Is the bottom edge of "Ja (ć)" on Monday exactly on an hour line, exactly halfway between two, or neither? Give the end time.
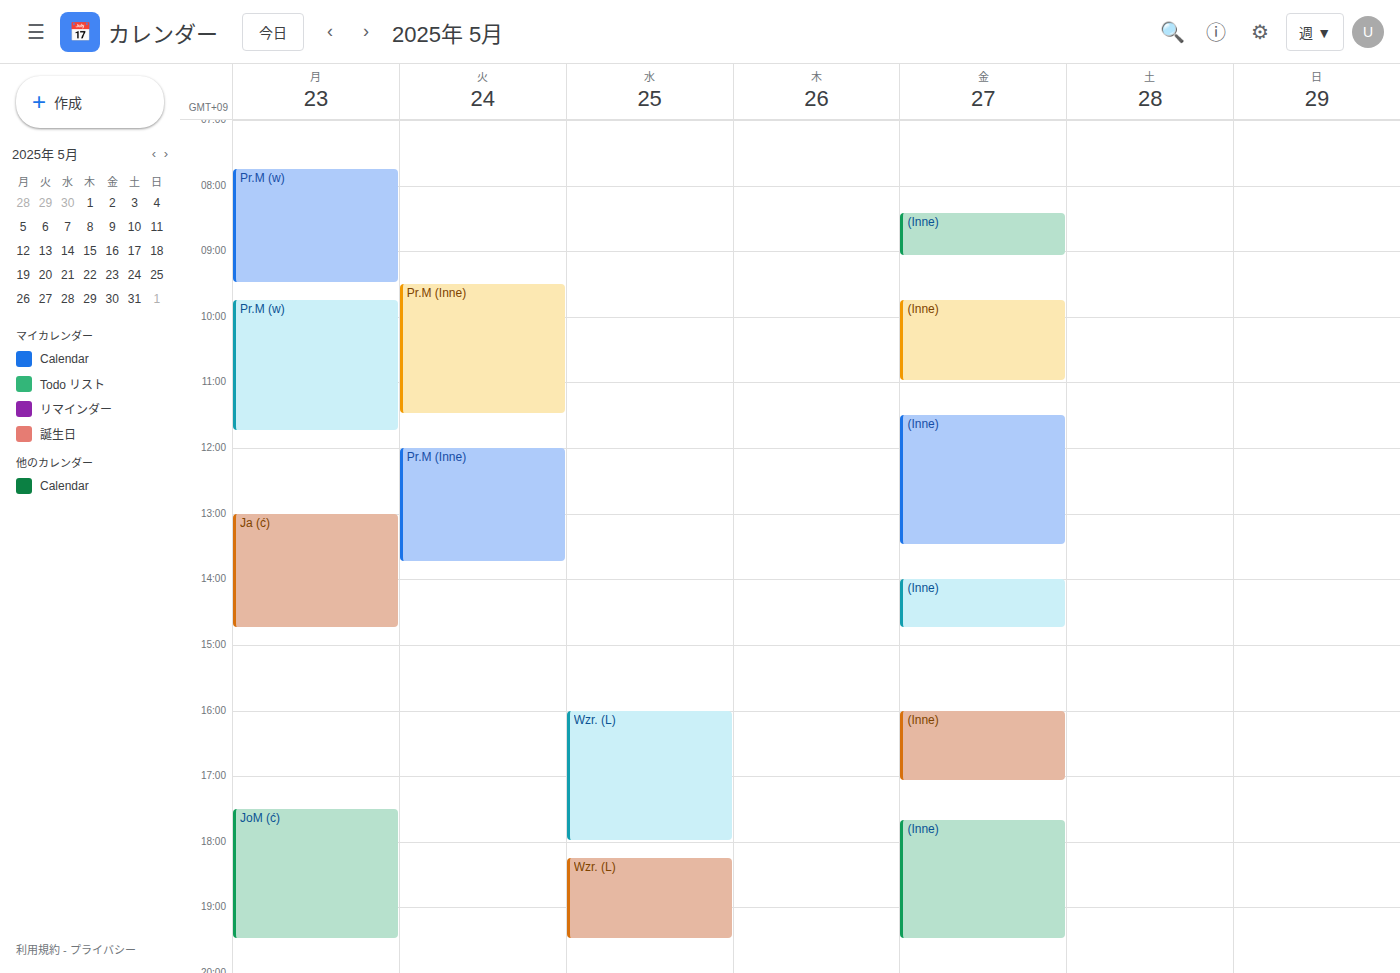
2:45 PM -- neither: three quarters of the way from the 2 PM line to the 3 PM line.